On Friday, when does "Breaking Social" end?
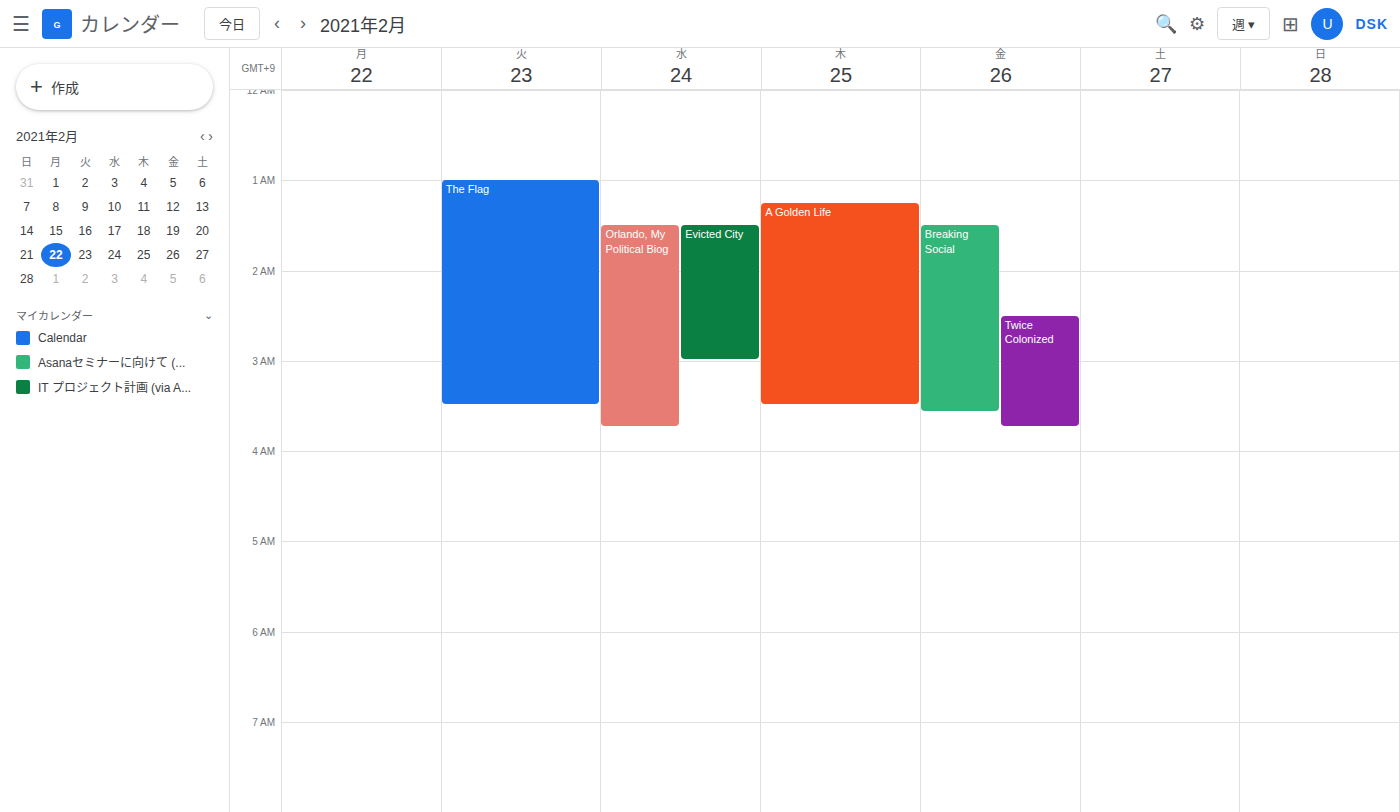
3:35 AM